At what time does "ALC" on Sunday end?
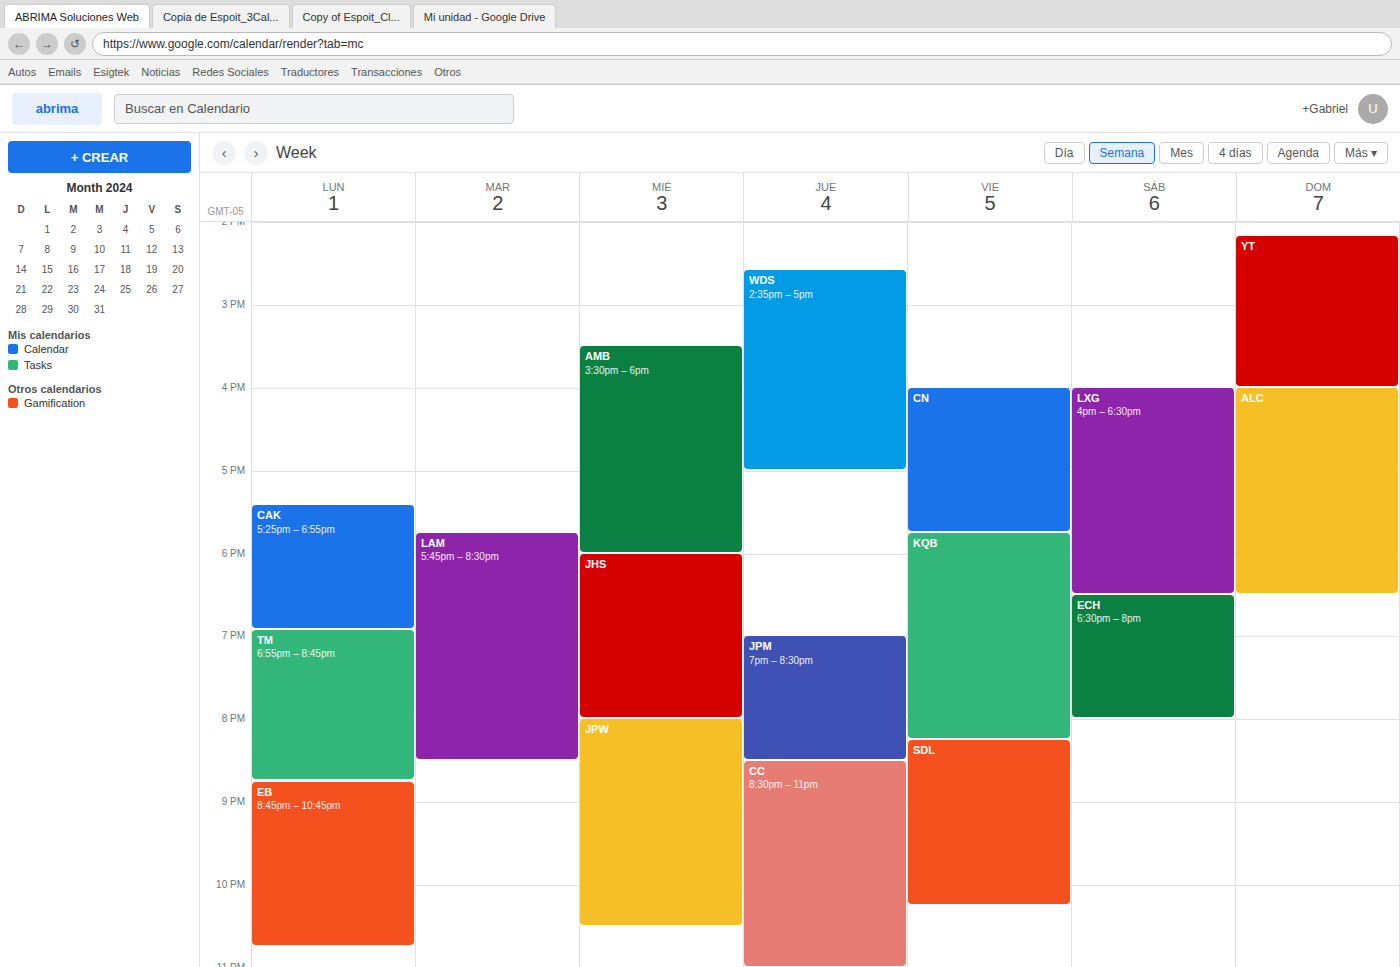
6:30 PM